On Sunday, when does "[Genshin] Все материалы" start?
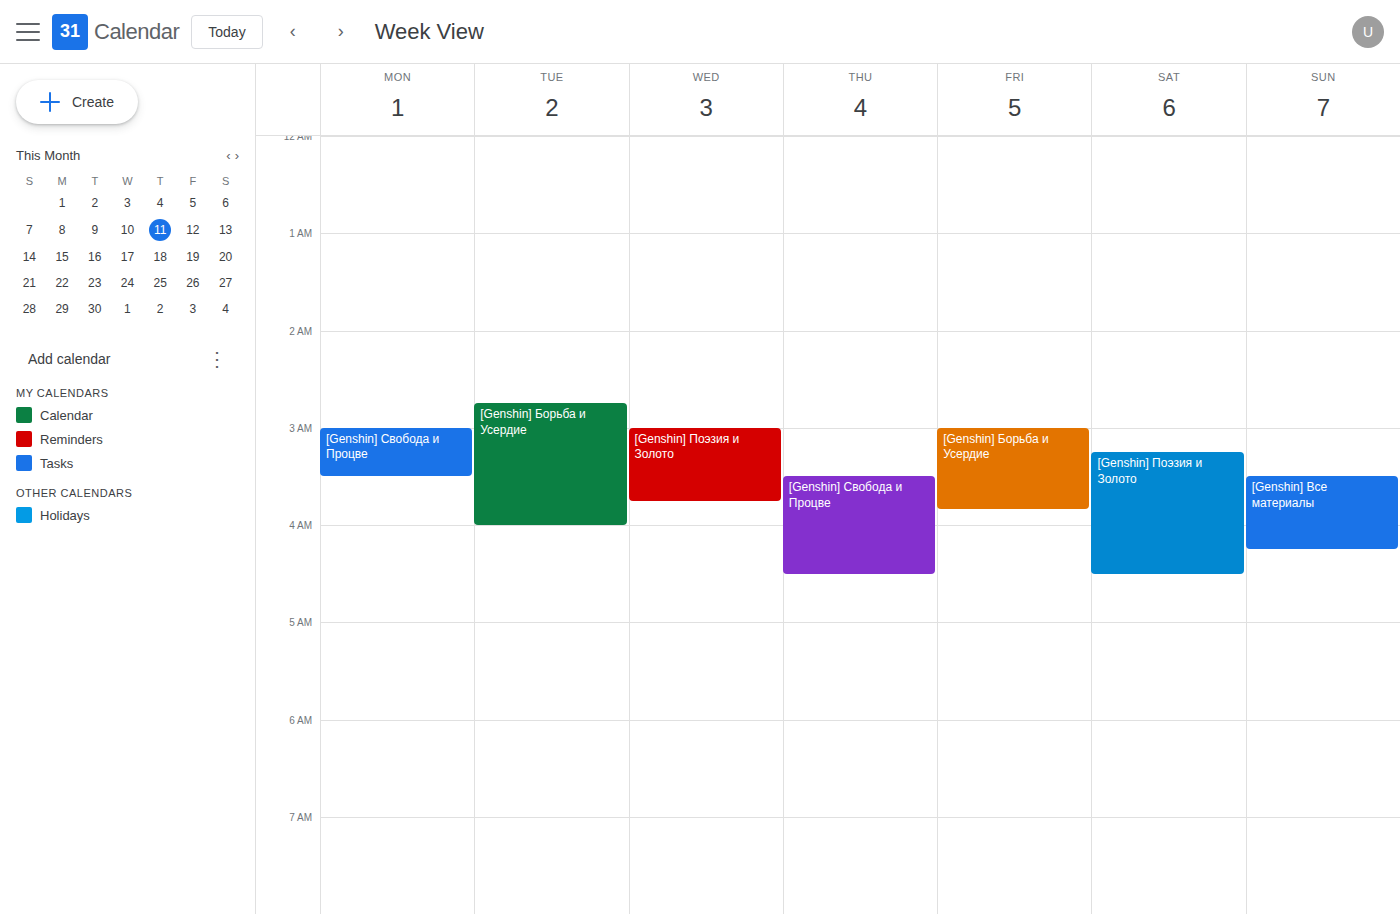
03:30